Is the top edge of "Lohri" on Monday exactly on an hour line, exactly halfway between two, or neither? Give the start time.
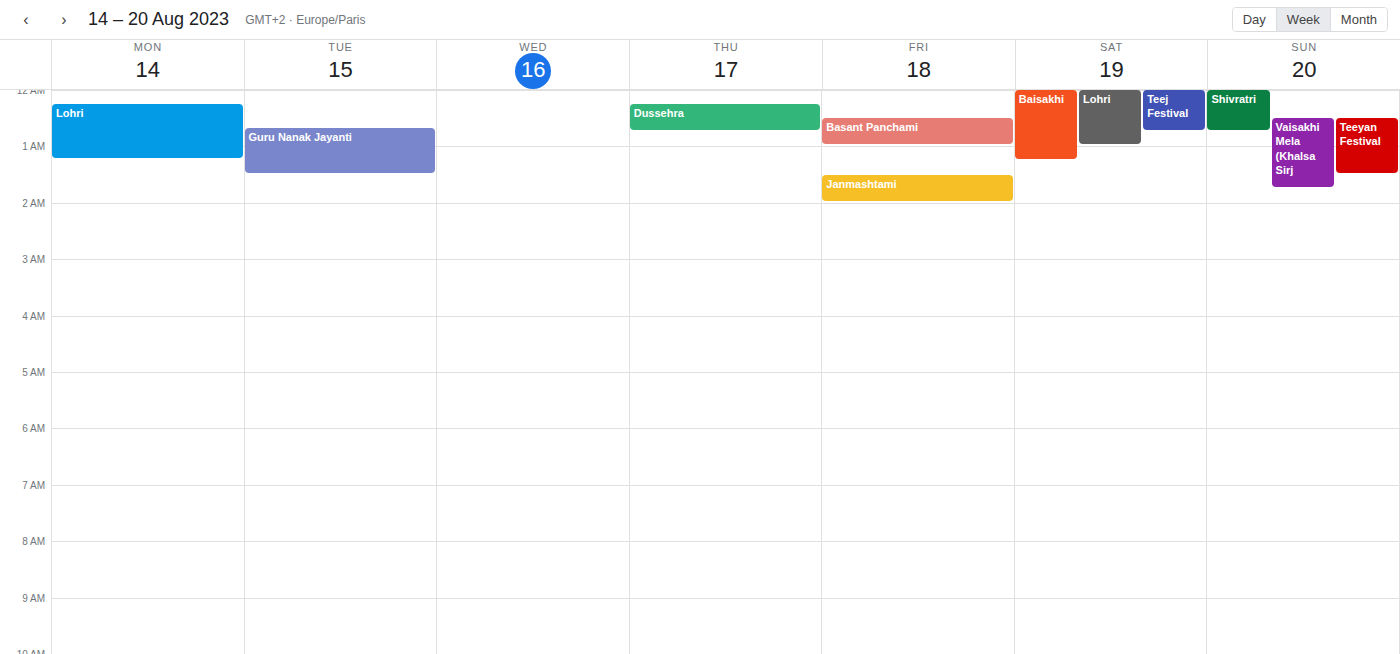
12:15 AM -- neither: a quarter of the way from the 12 AM line to the 1 AM line.